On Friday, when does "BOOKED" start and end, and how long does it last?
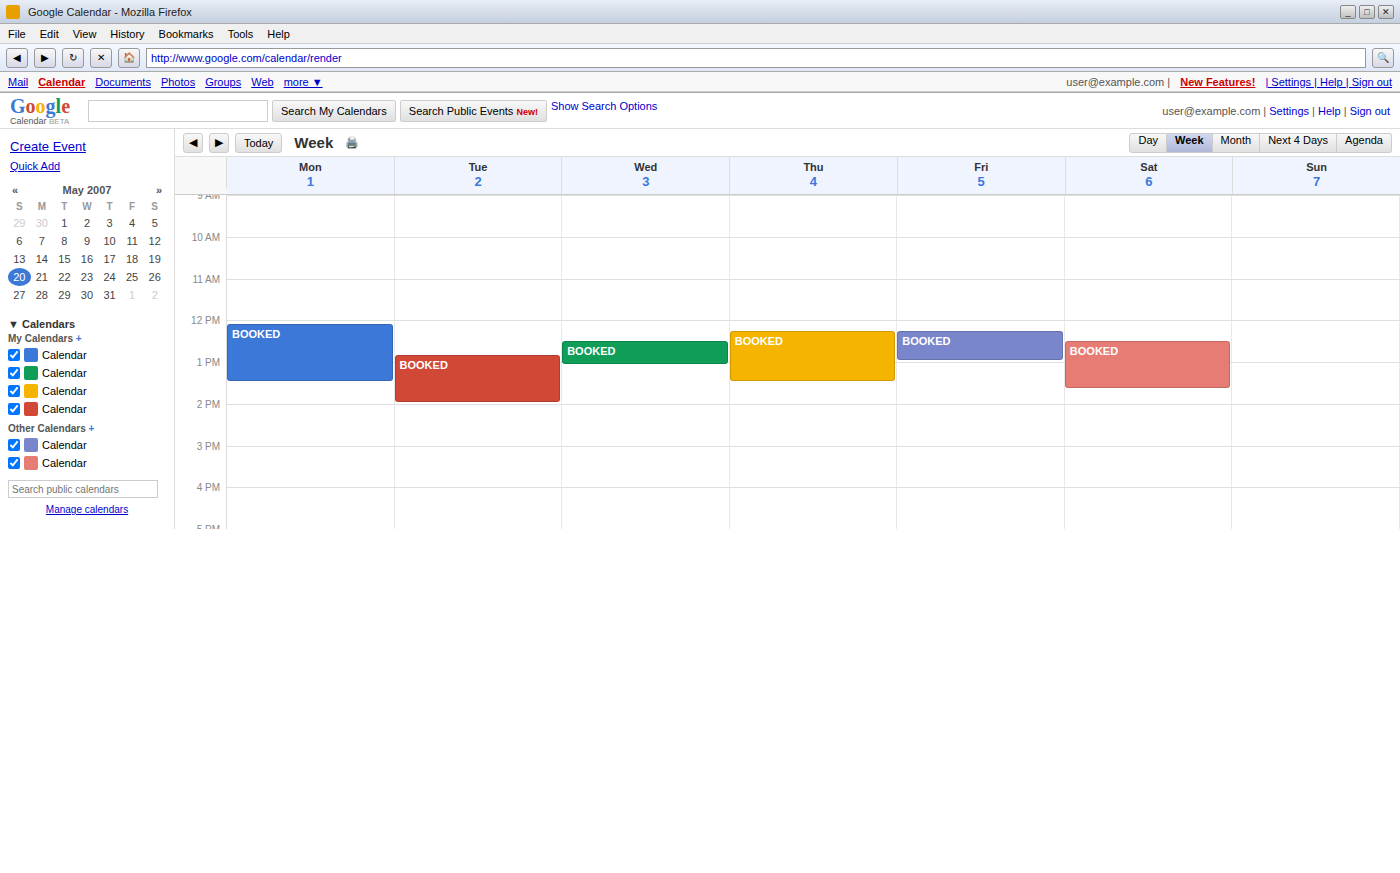
12:15 PM to 1:00 PM, 45 minutes